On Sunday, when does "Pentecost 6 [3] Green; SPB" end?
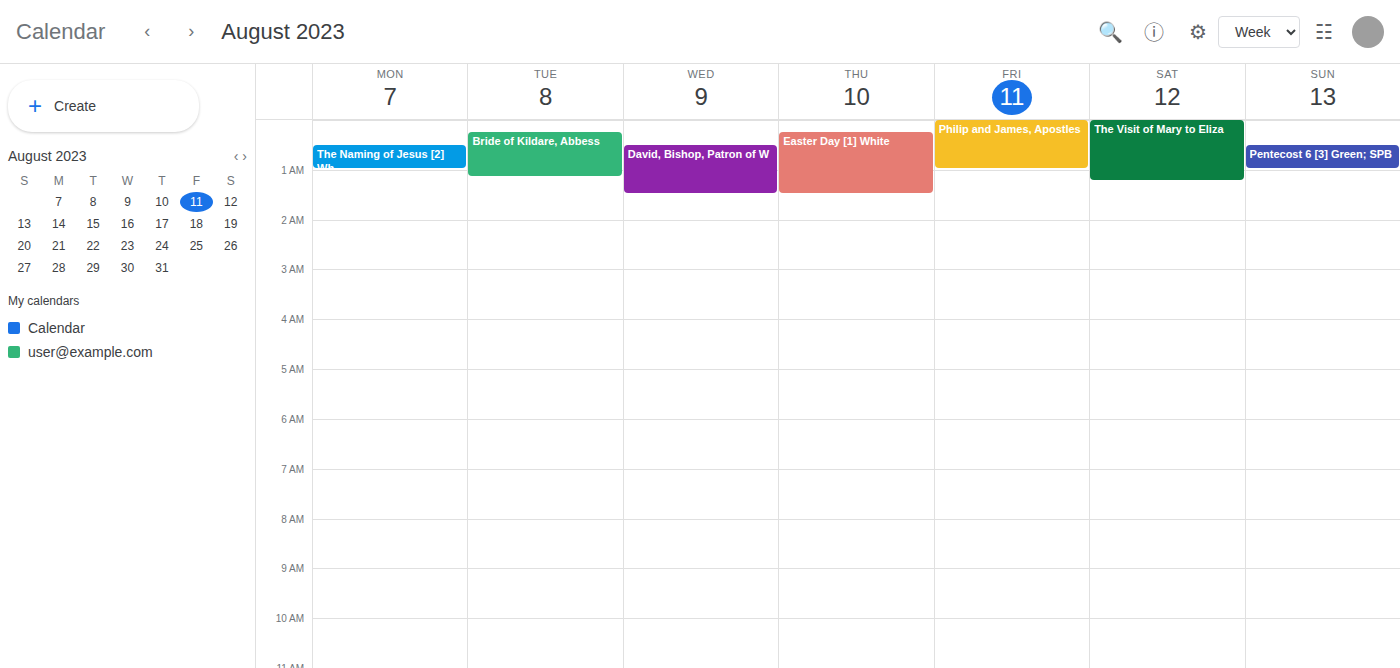
1:00 AM